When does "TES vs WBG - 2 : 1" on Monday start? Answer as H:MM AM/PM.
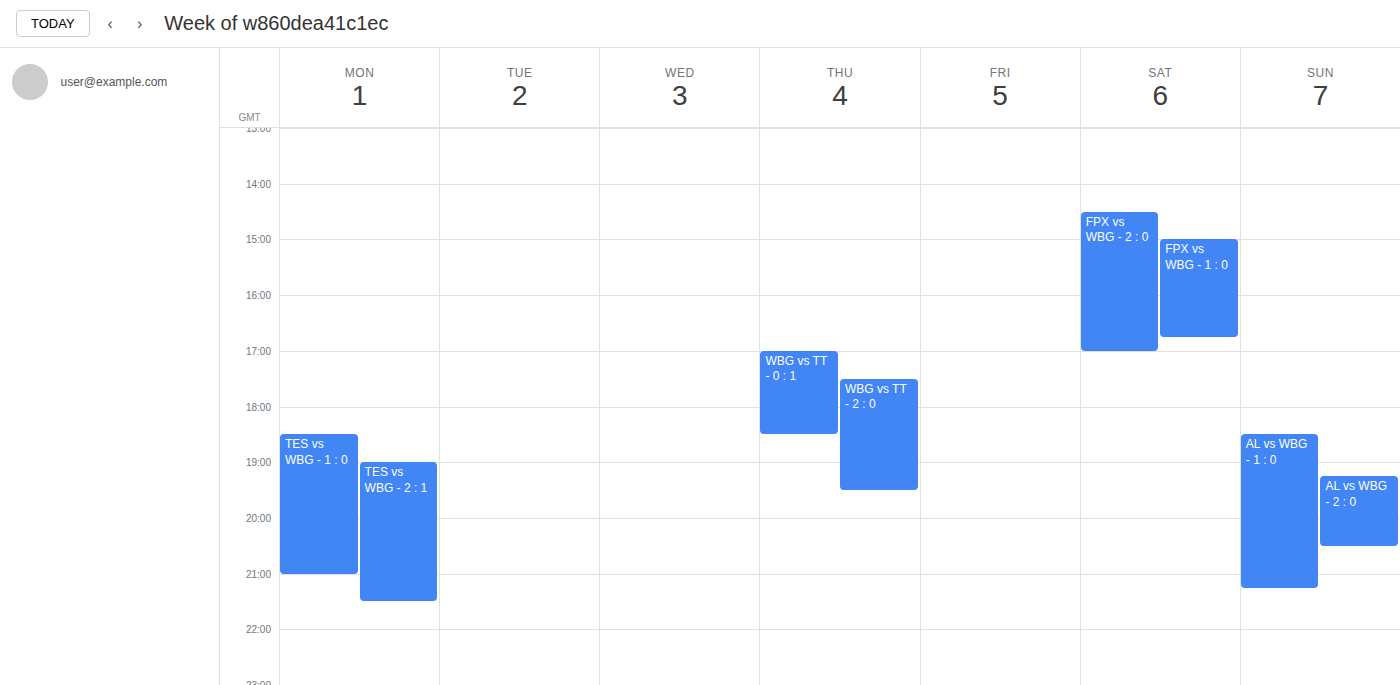
7:00 PM